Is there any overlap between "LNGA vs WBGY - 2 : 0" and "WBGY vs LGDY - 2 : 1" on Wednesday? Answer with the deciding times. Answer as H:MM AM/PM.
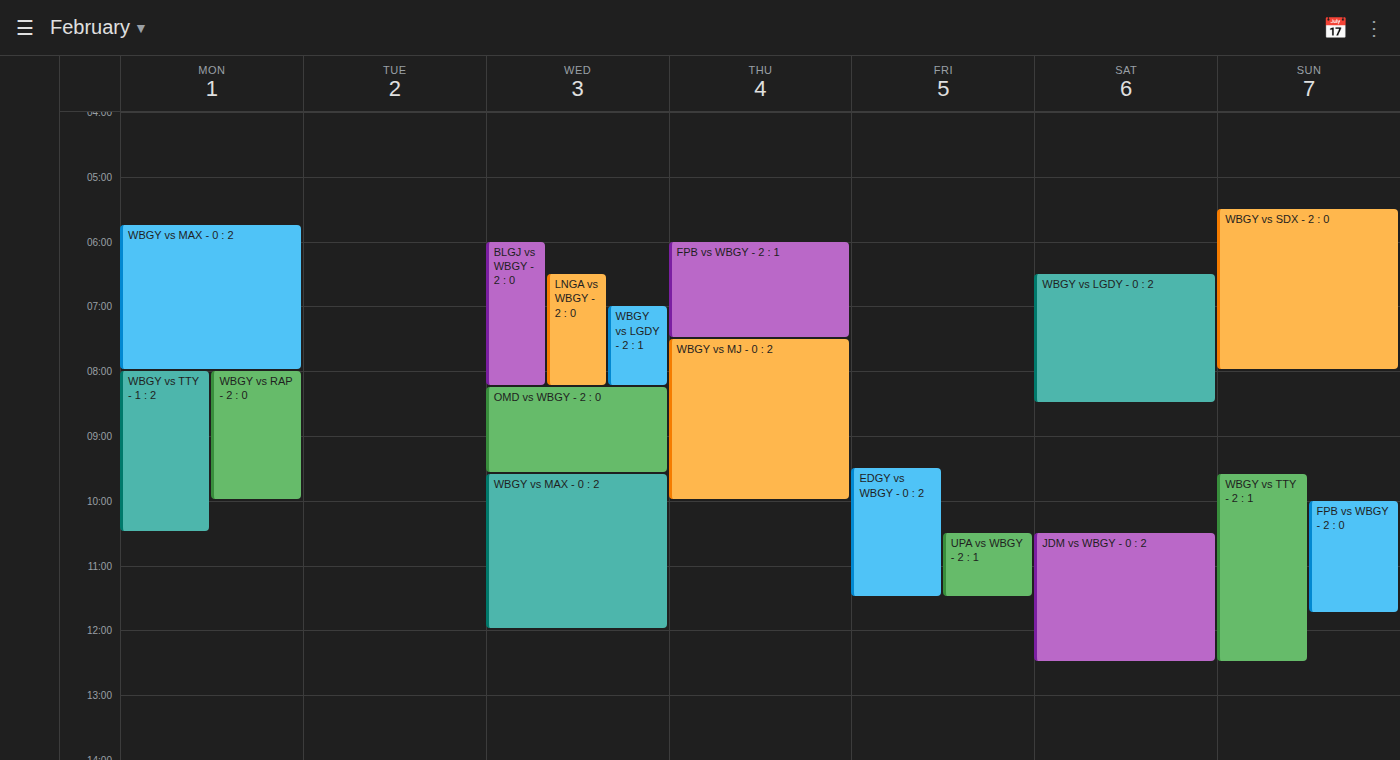
"WBGY vs LGDY - 2 : 1" starts at 7:00 AM, before "LNGA vs WBGY - 2 : 0" ends at 8:15 AM -- they overlap.